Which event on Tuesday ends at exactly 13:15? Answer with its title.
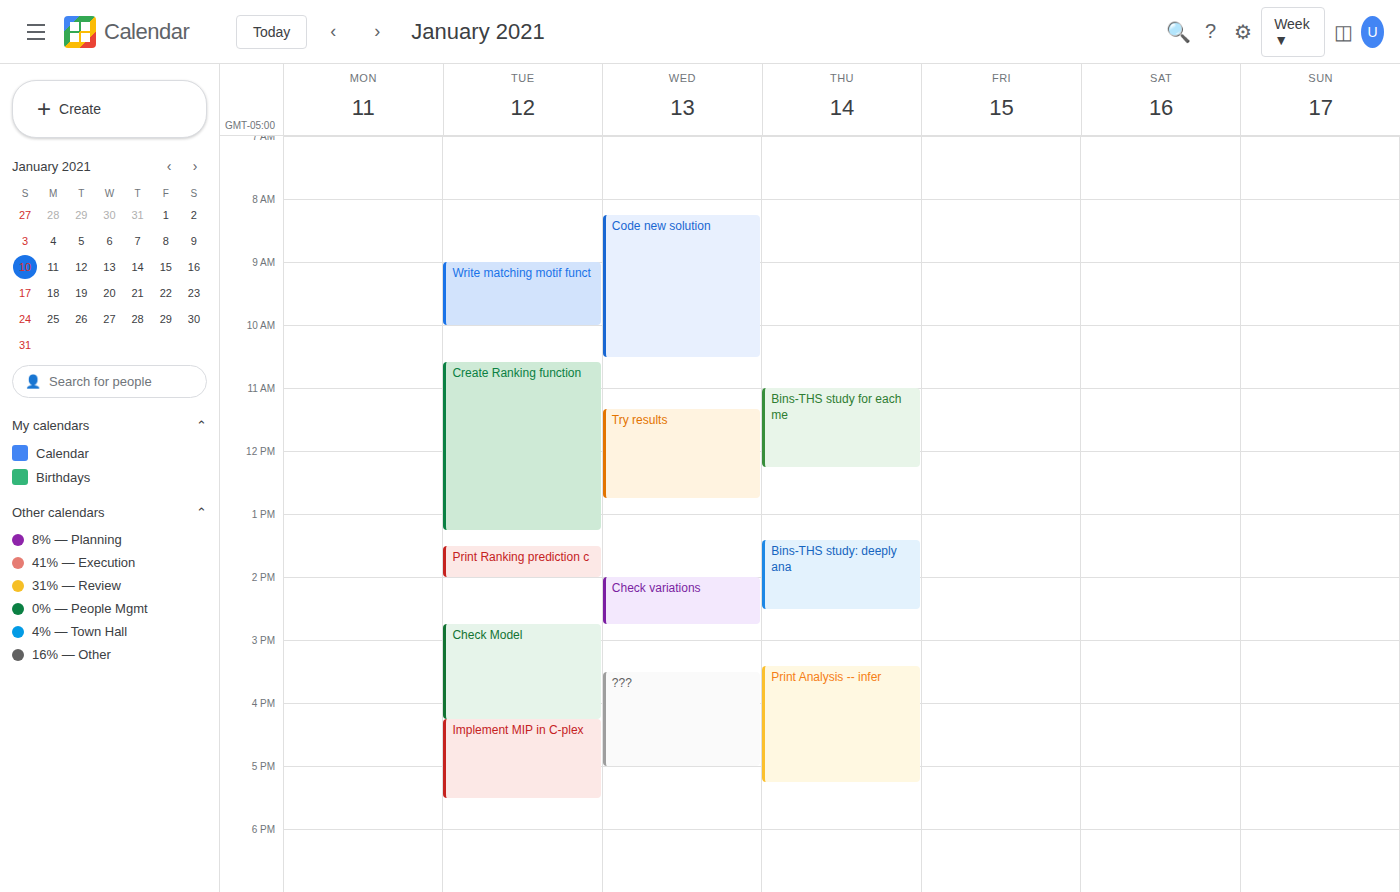
"Create Ranking function"